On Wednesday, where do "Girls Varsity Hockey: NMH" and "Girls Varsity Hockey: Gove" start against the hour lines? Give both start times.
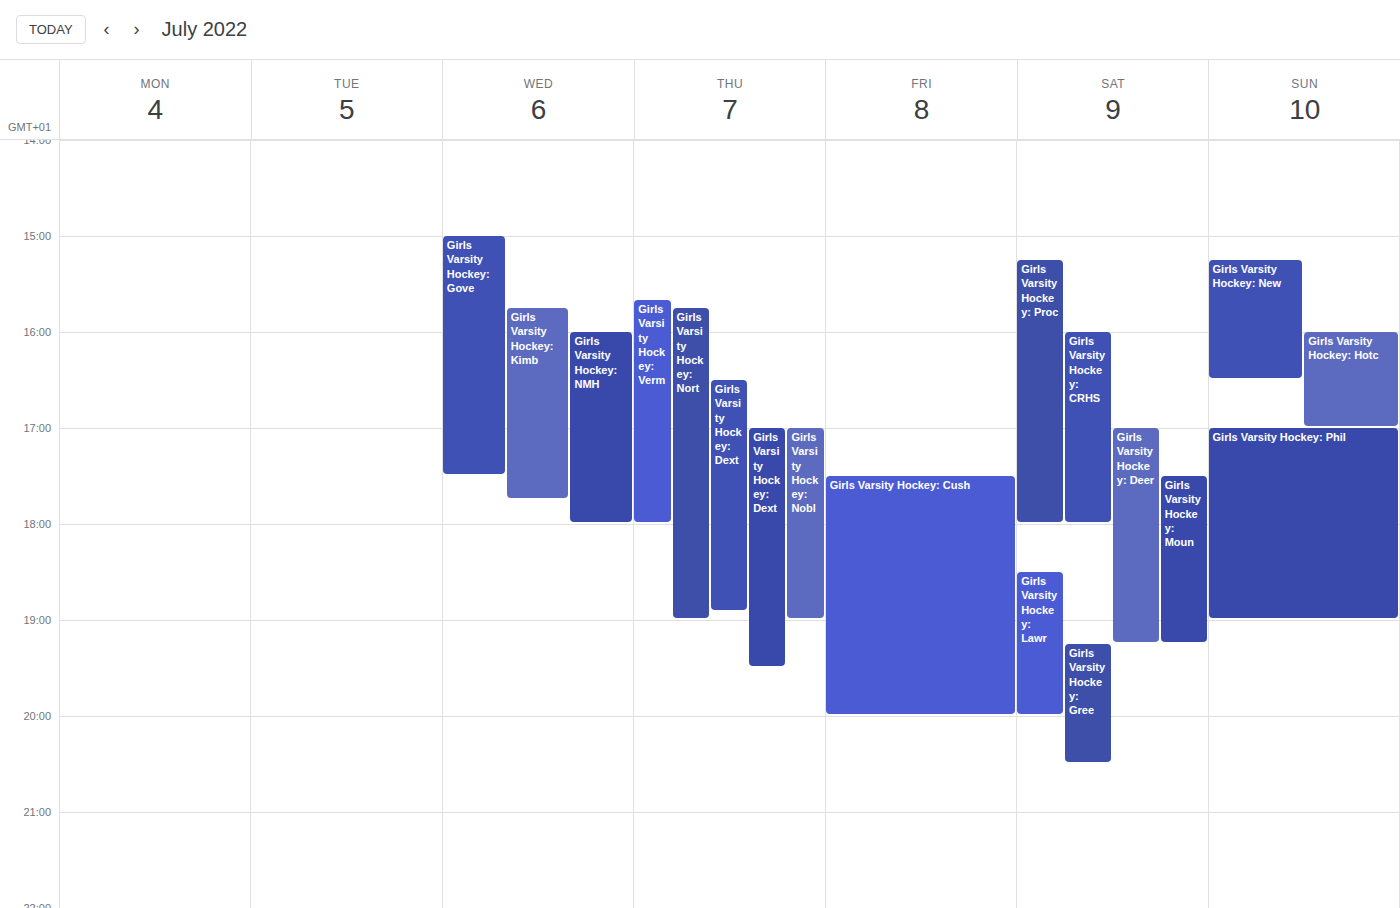
"Girls Varsity Hockey: NMH": 4:00 PM, exactly on the 4 PM line. "Girls Varsity Hockey: Gove": 3:00 PM, exactly on the 3 PM line.